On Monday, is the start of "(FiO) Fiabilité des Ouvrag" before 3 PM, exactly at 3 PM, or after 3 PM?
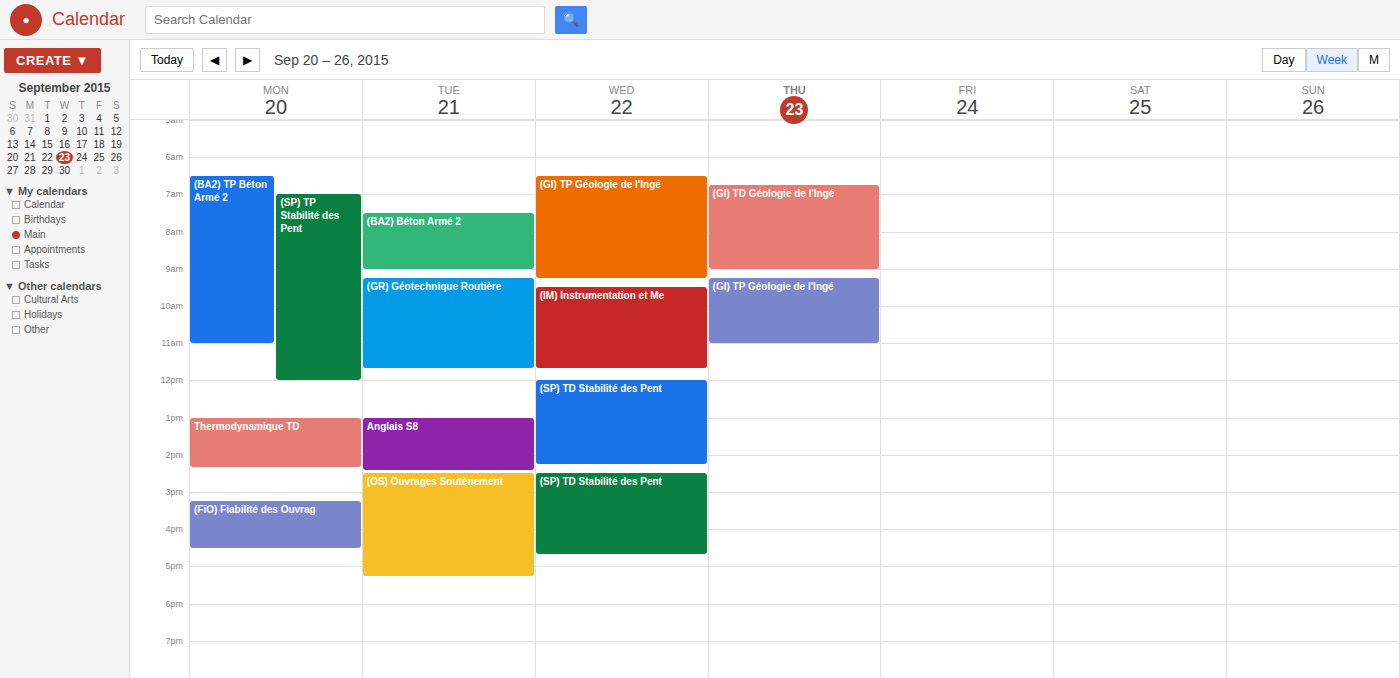
3:15 PM -- after 3 PM, 15 minutes below the 3 PM line.